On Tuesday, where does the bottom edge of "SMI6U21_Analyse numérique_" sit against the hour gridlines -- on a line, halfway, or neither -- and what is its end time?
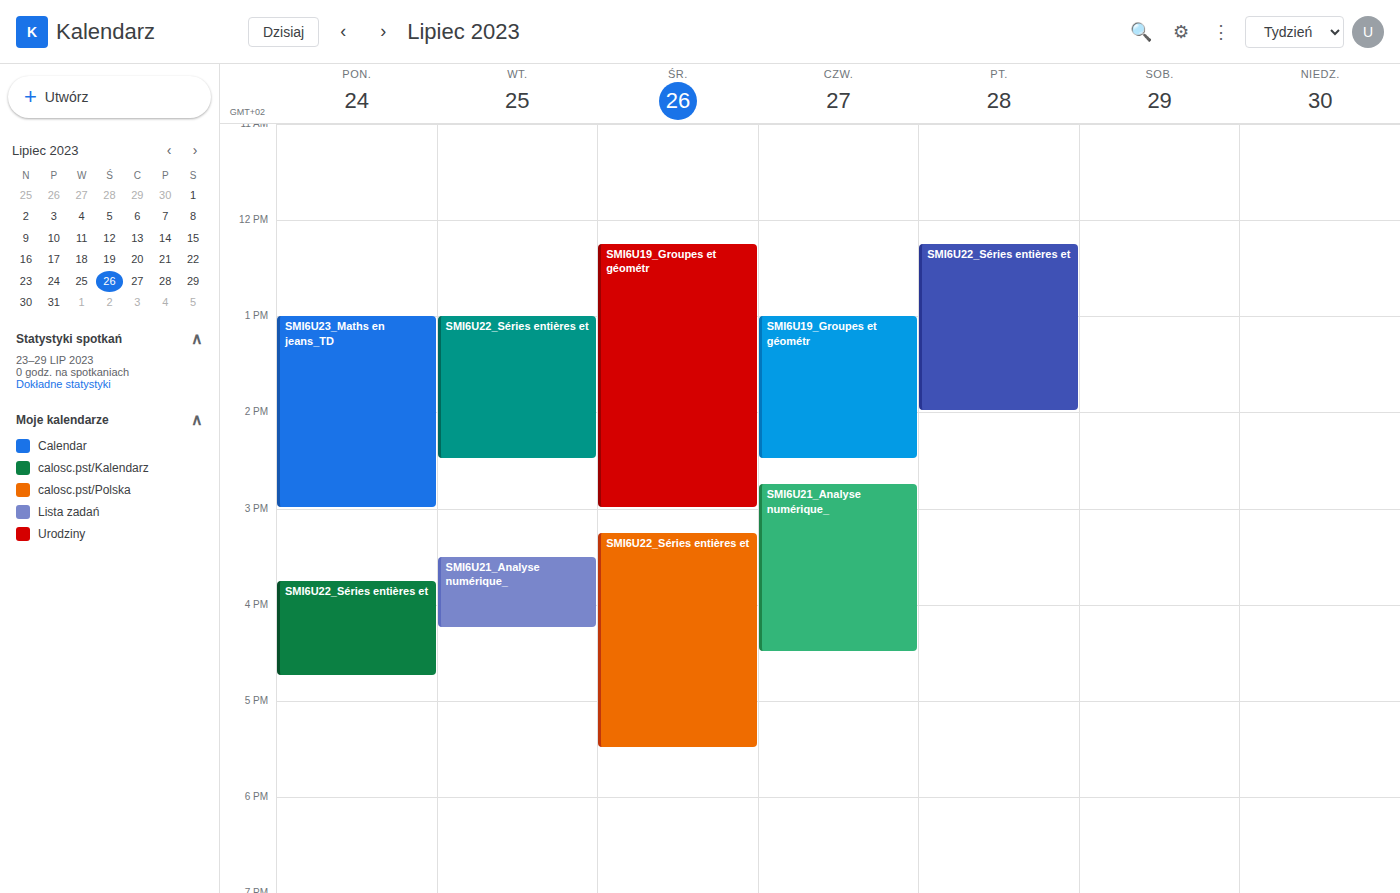
4:15 PM -- neither: a quarter of the way from the 4 PM line to the 5 PM line.